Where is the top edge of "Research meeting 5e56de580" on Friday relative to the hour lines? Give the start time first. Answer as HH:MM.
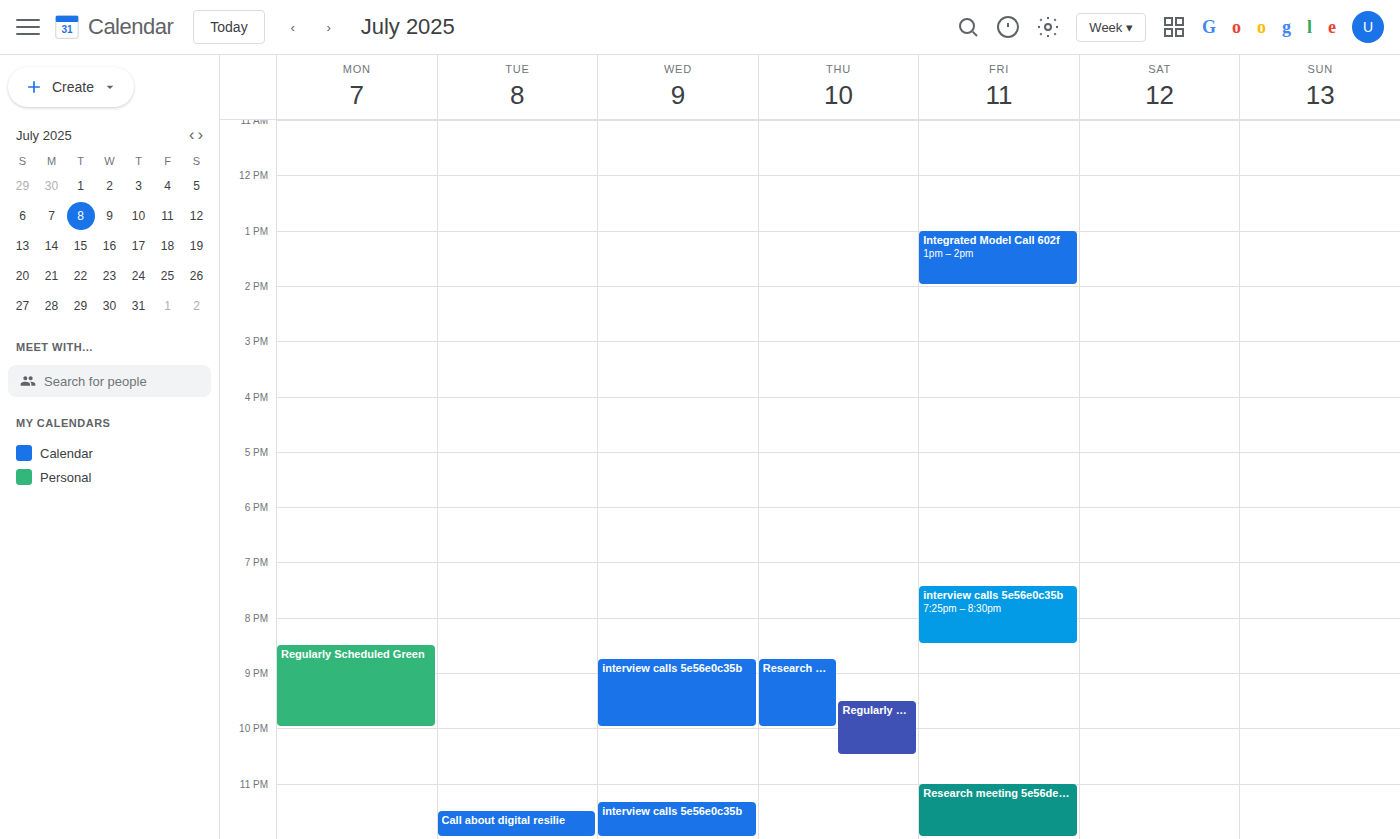
23:00 -- exactly on the 23:00 line.